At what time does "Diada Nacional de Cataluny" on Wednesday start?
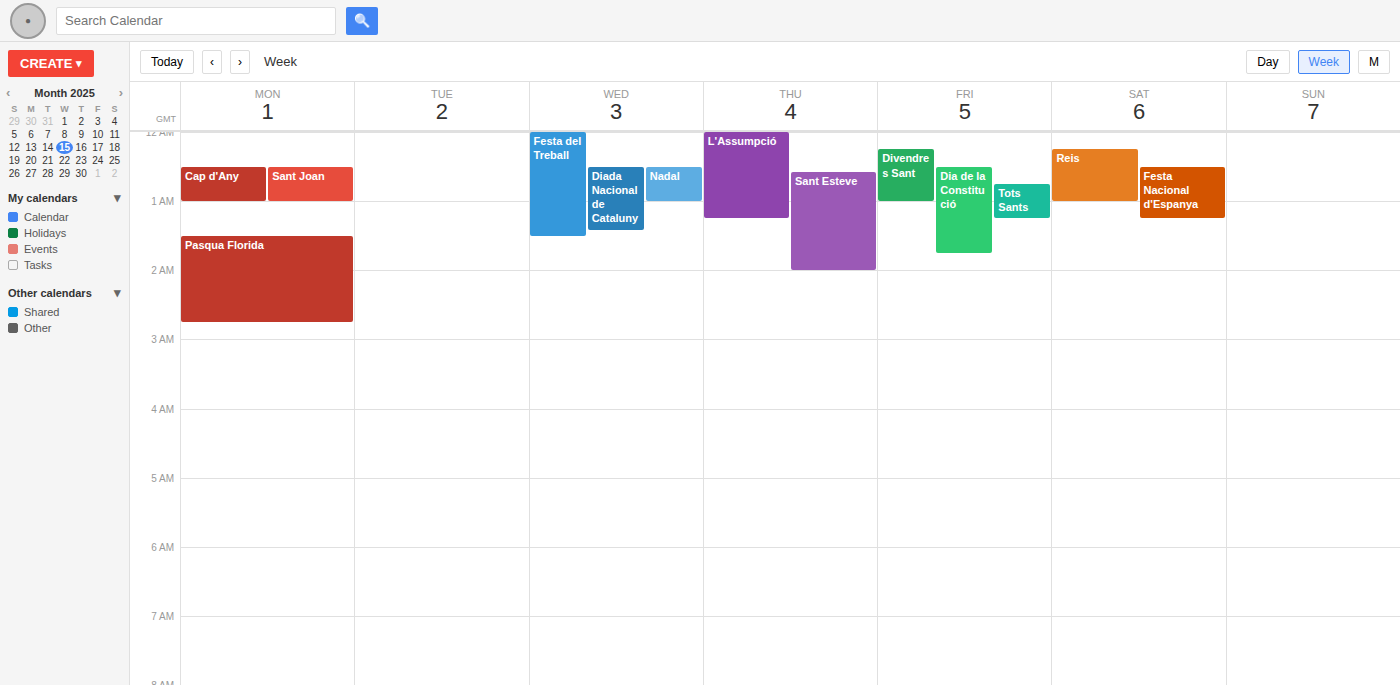
12:30 AM